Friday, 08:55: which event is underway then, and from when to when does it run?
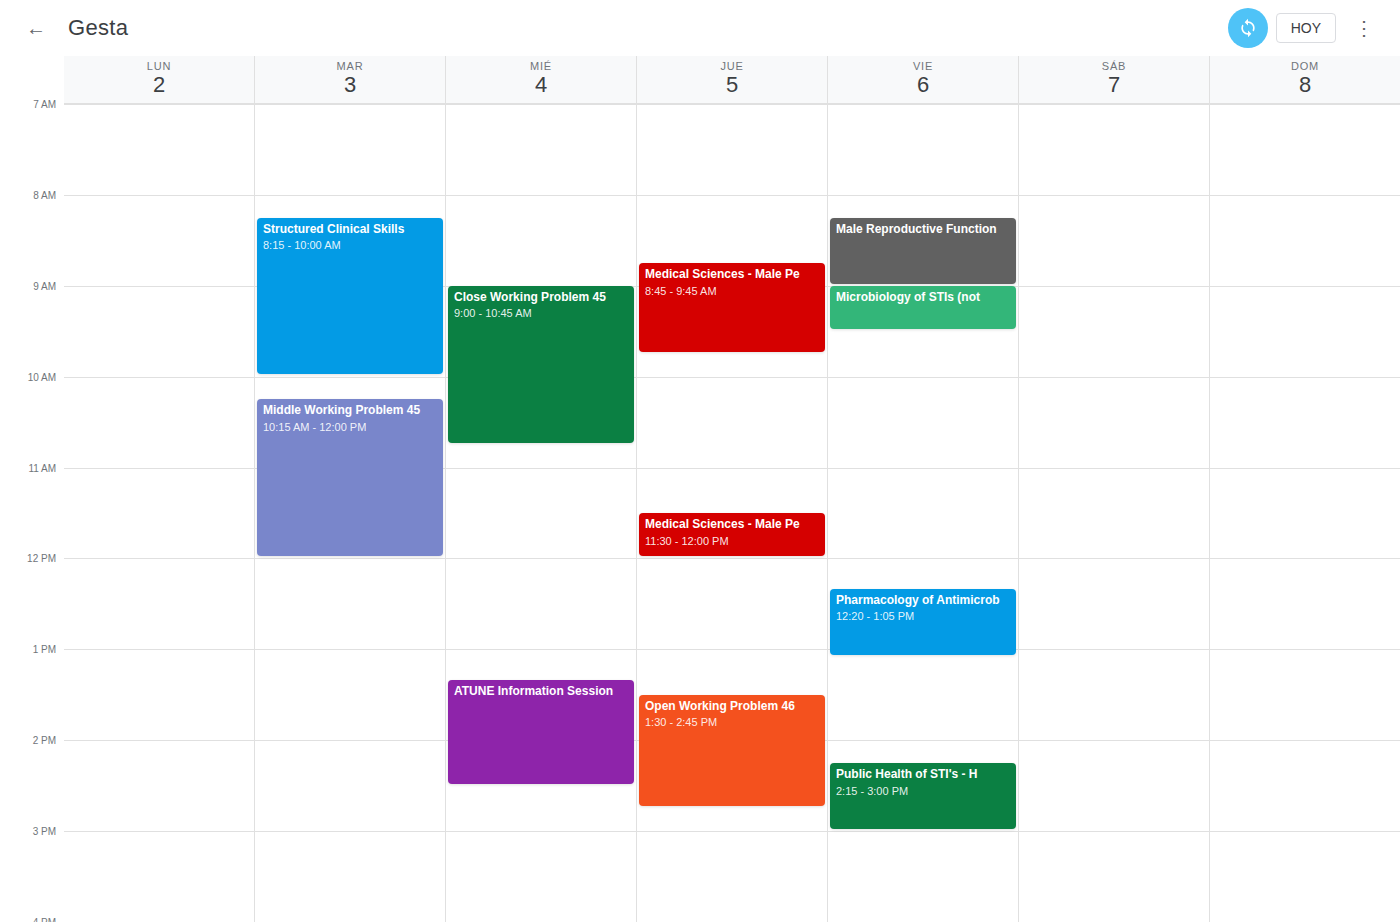
"Male Reproductive Function", 08:15 to 09:00